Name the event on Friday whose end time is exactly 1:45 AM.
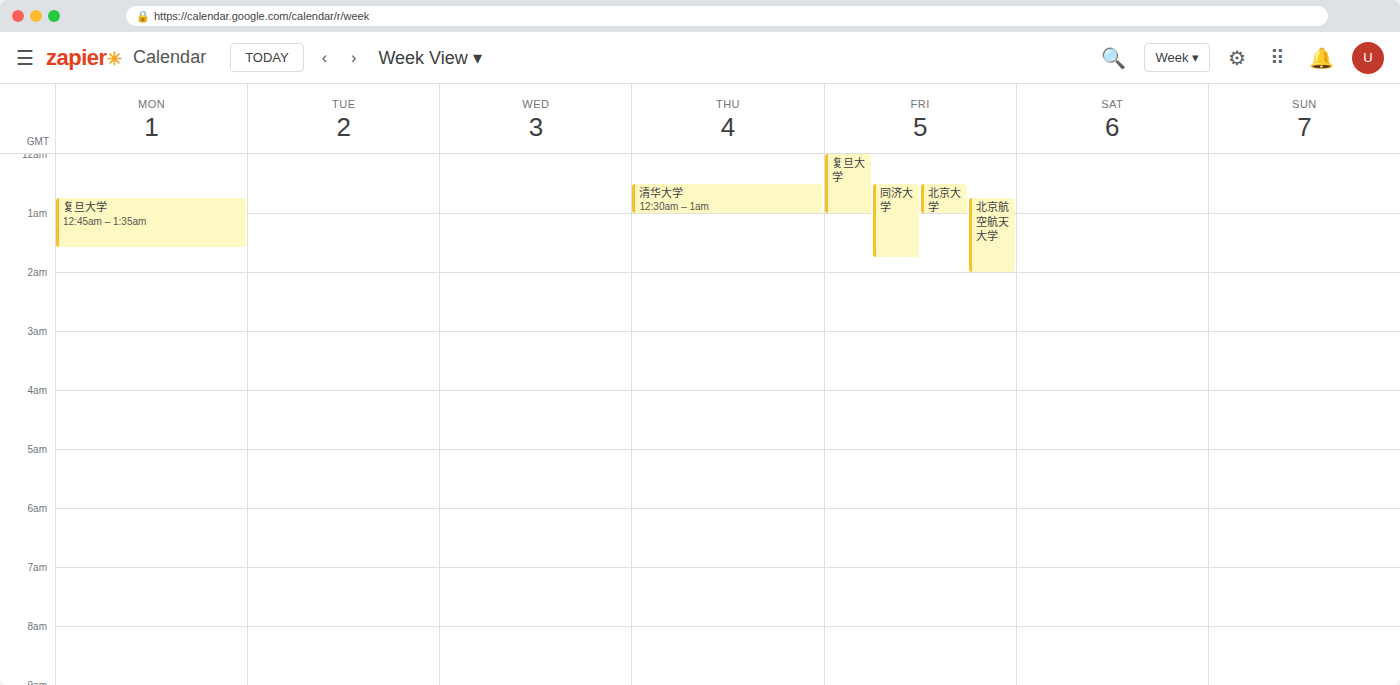
"同济大学"